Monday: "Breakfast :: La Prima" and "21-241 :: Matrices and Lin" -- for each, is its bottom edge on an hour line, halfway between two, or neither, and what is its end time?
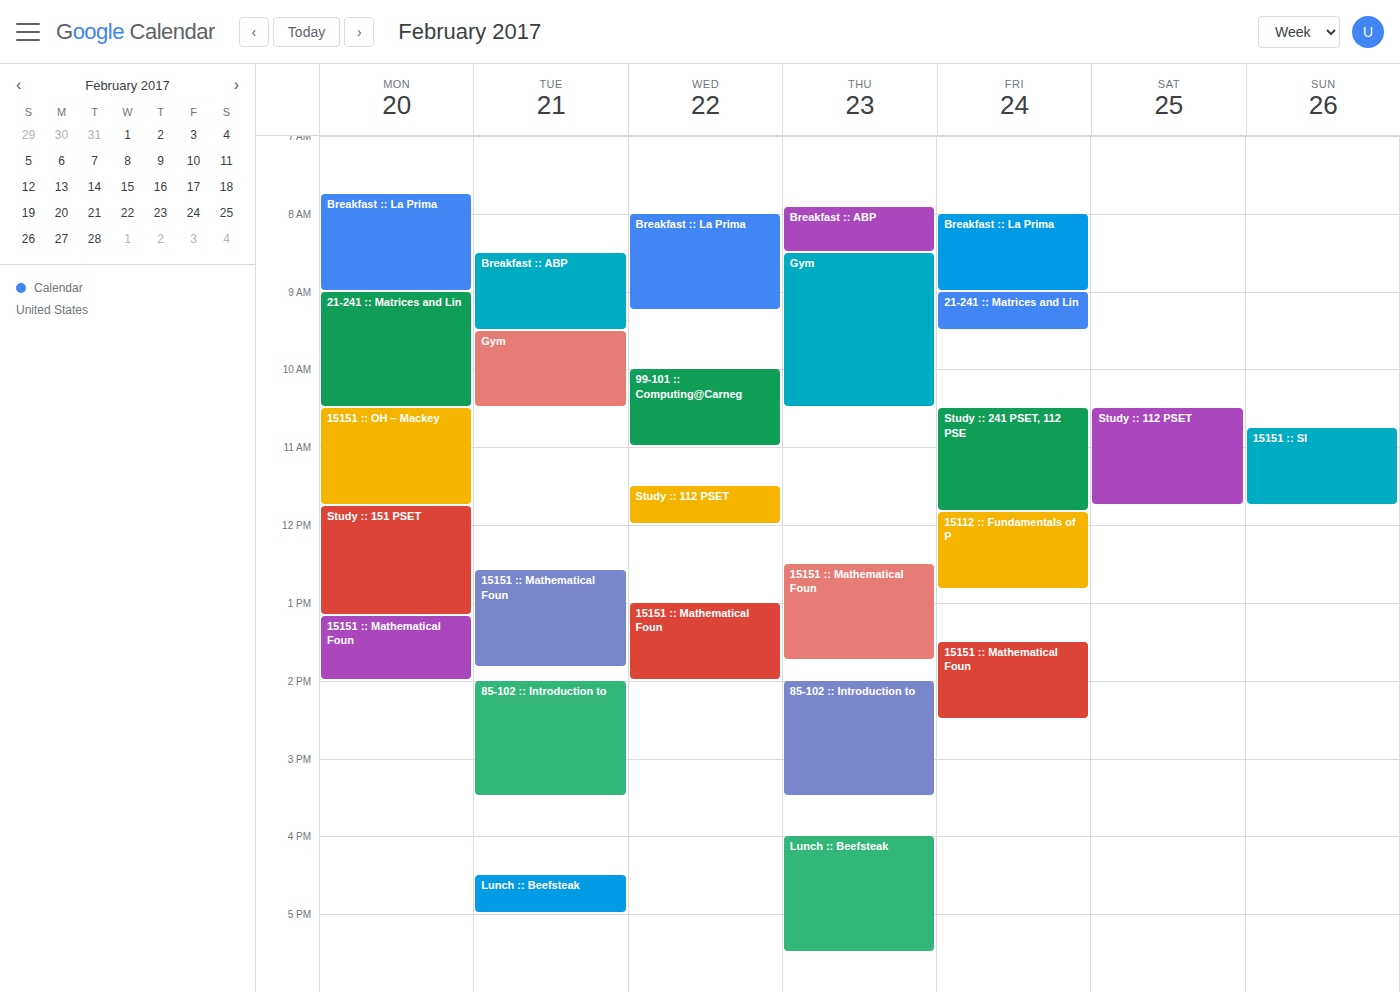
"Breakfast :: La Prima": 9:00 AM, exactly on the 9 AM line. "21-241 :: Matrices and Lin": 10:30 AM, halfway between the 10 AM and 11 AM lines.